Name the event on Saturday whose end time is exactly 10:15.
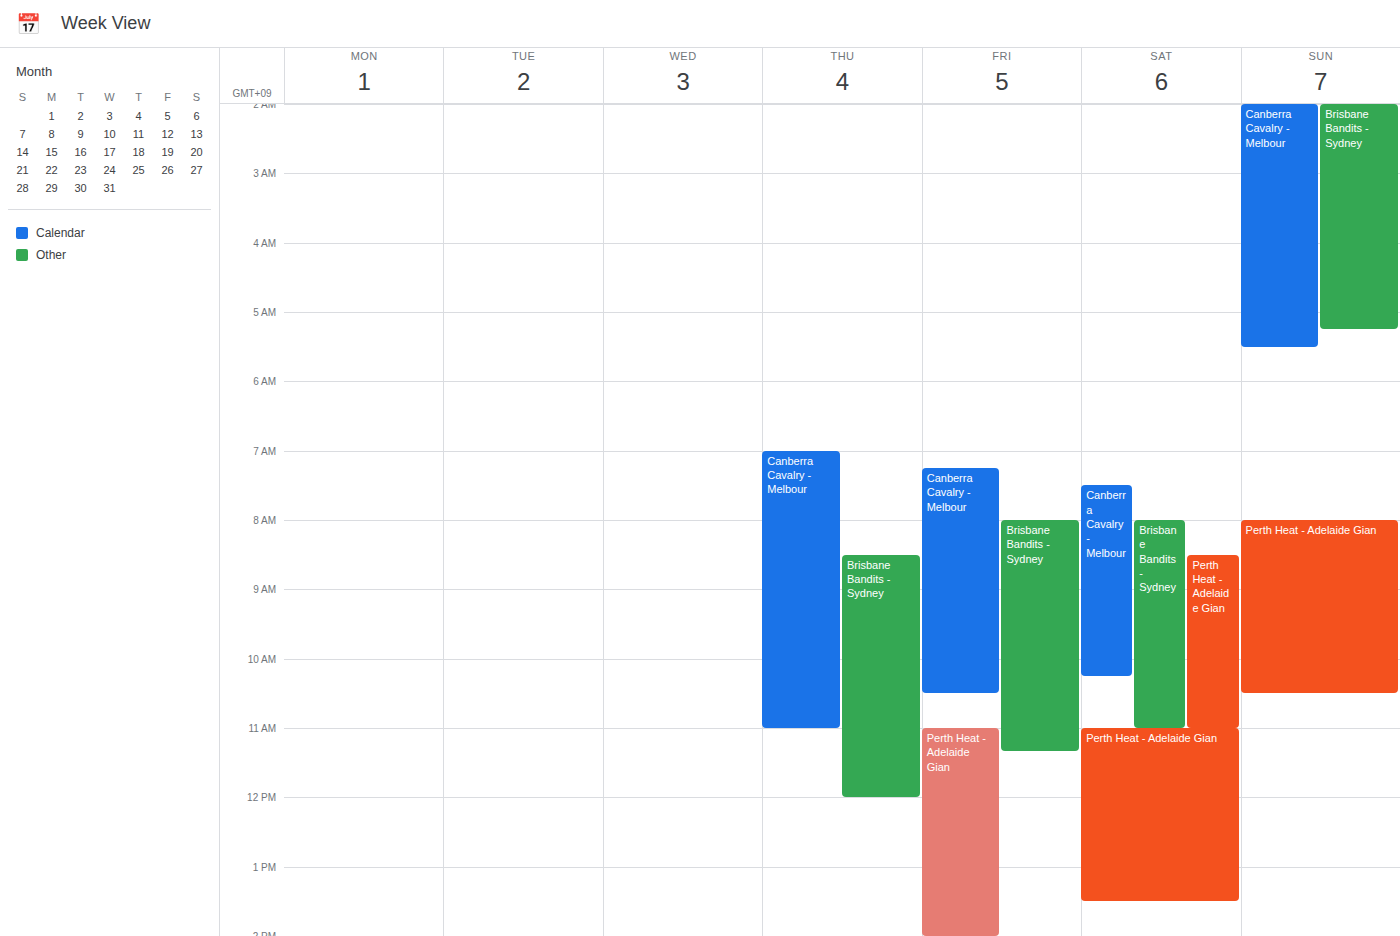
"Canberra Cavalry - Melbour"